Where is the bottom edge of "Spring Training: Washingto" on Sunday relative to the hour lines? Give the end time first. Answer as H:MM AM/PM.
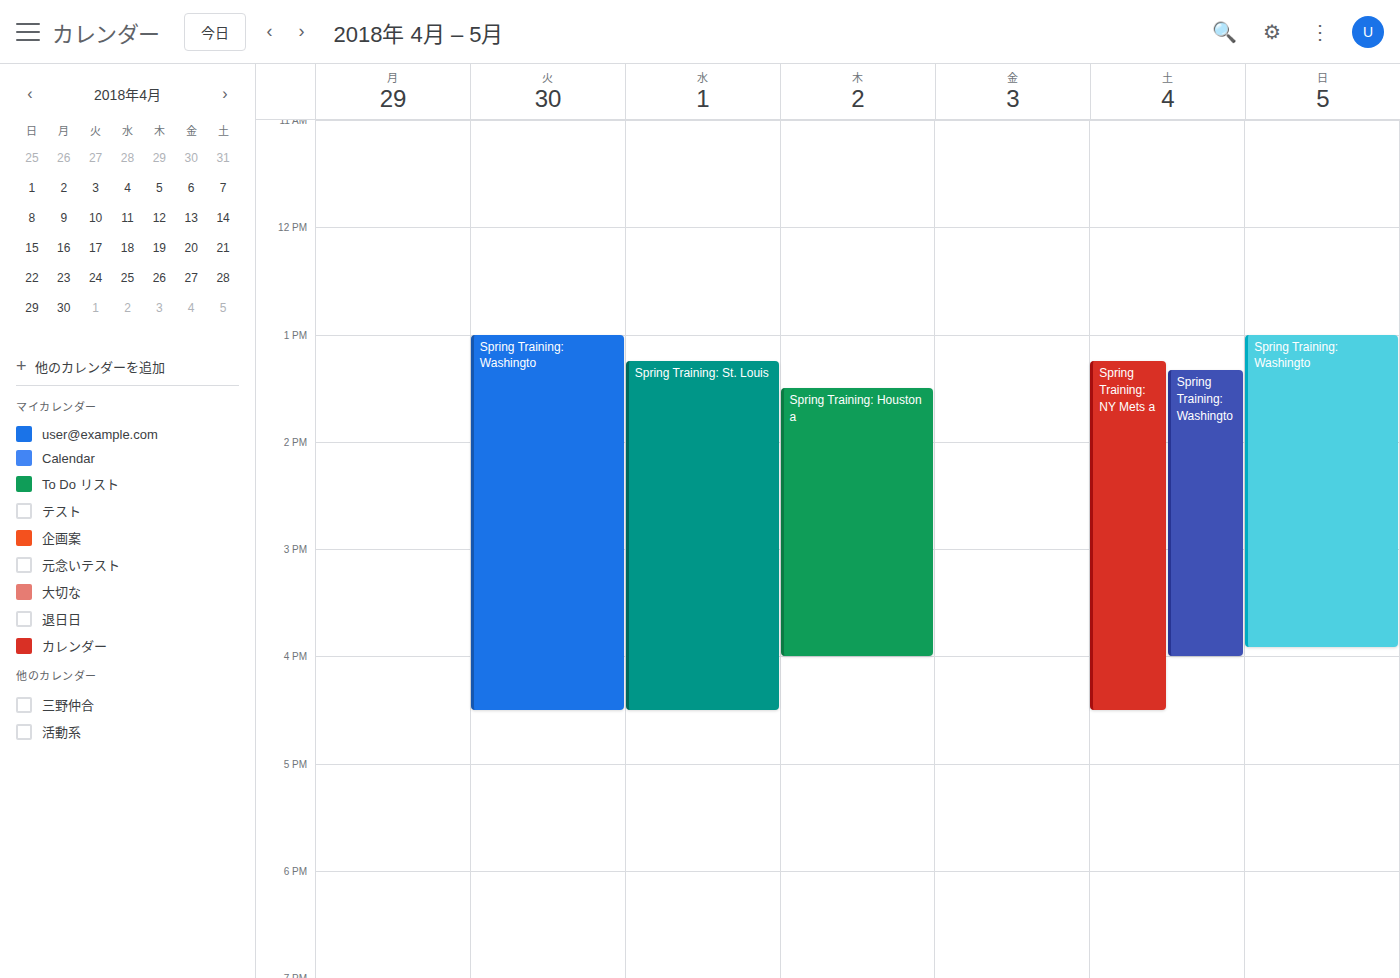
3:55 PM -- neither: 55 minutes below the 3 PM line and 5 minutes above the 4 PM line.